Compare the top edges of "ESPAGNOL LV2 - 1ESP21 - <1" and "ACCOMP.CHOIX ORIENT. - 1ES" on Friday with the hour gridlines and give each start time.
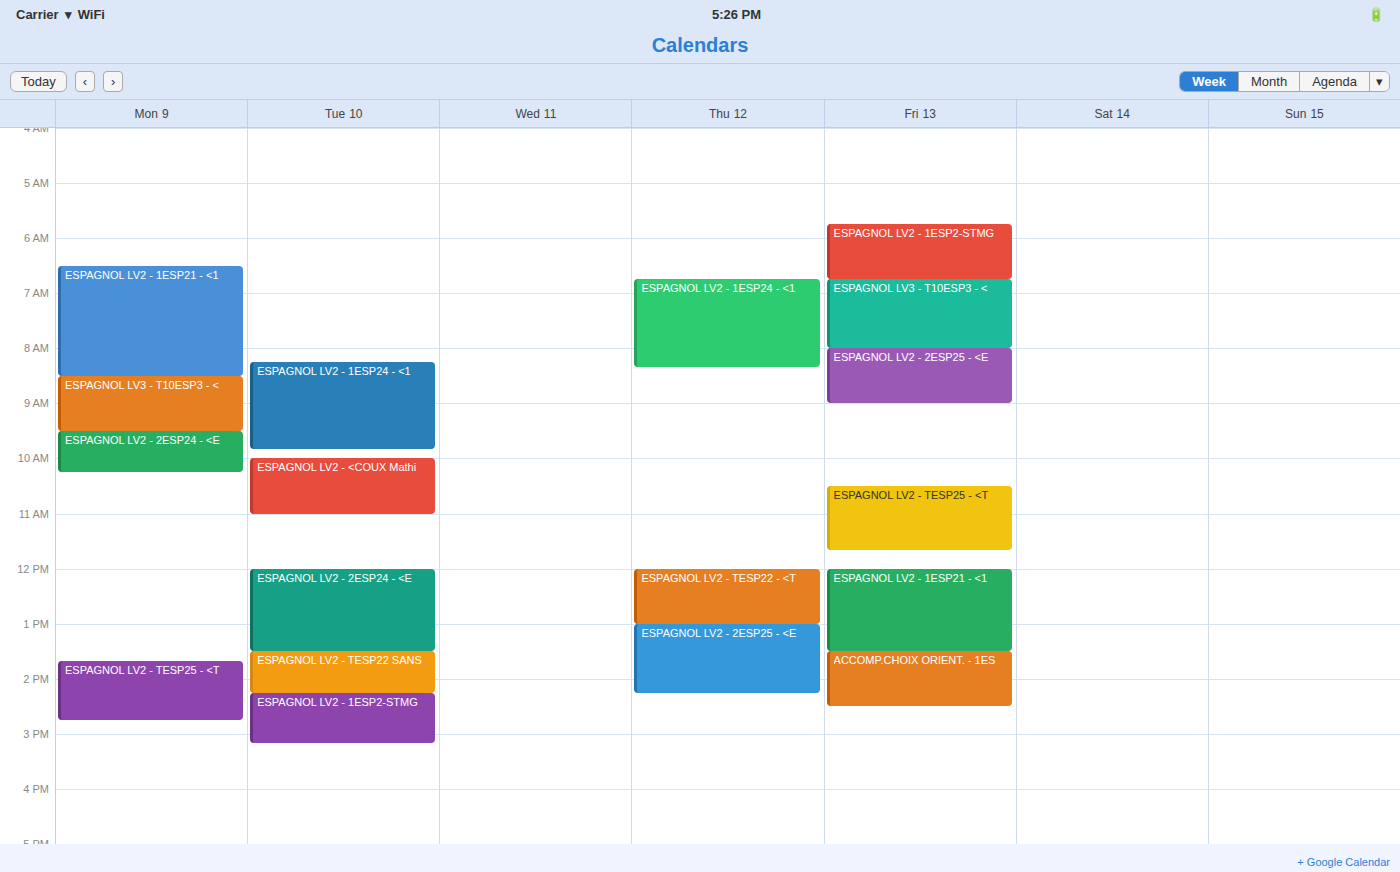
"ESPAGNOL LV2 - 1ESP21 - <1": 12:00 PM, exactly on the 12 PM line. "ACCOMP.CHOIX ORIENT. - 1ES": 1:30 PM, halfway between the 1 PM and 2 PM lines.